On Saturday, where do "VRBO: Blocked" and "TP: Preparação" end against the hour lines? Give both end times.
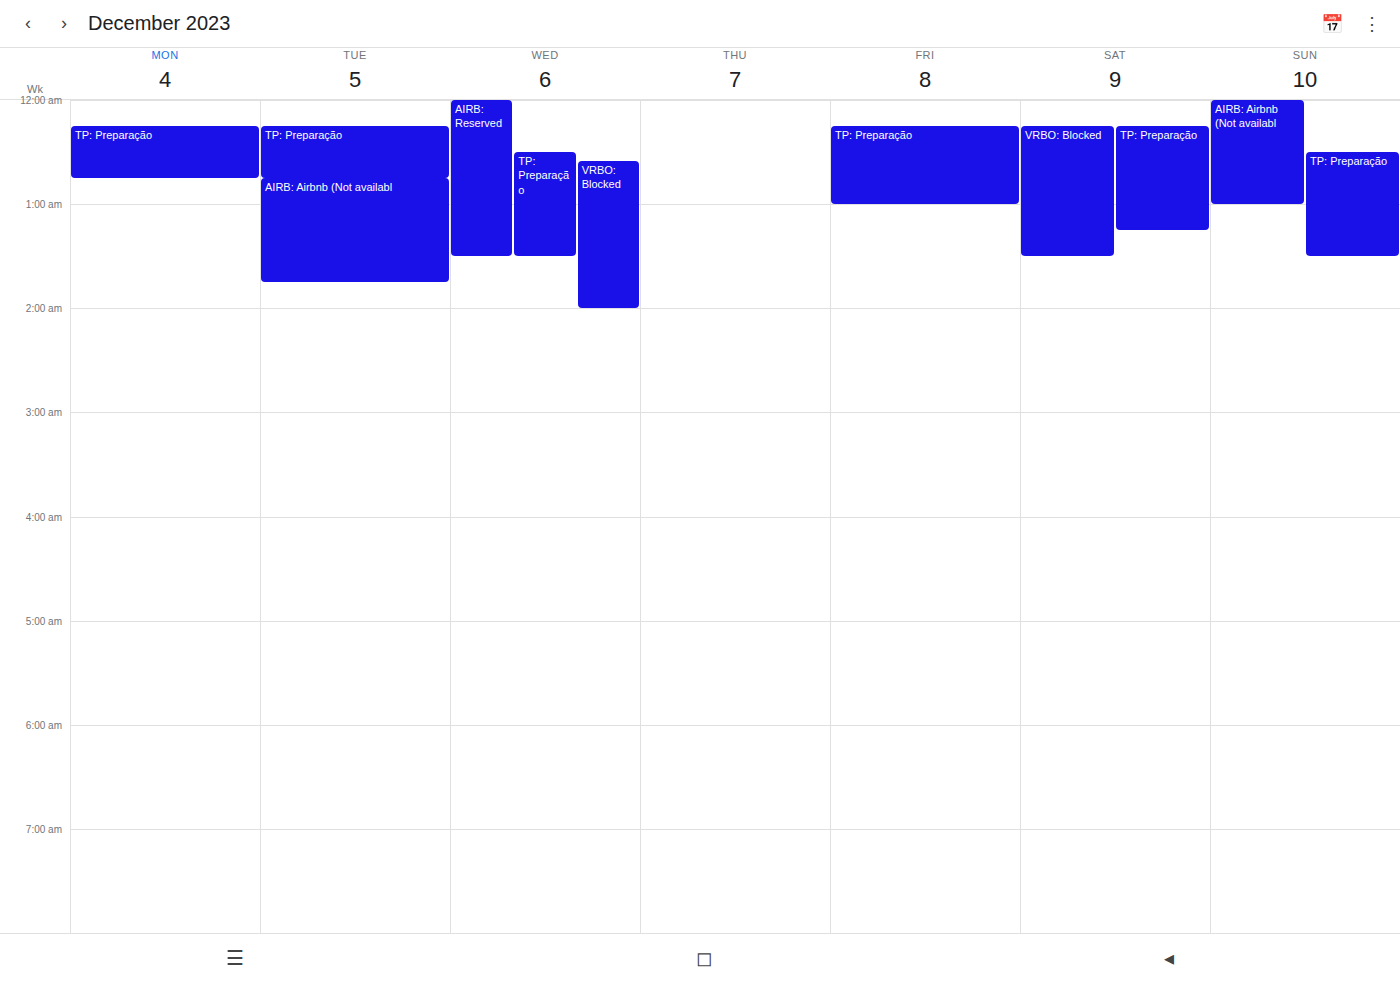
"VRBO: Blocked": 1:30 AM, halfway between the 1 AM and 2 AM lines. "TP: Preparação": 1:15 AM, neither: a quarter of the way from the 1 AM line to the 2 AM line.